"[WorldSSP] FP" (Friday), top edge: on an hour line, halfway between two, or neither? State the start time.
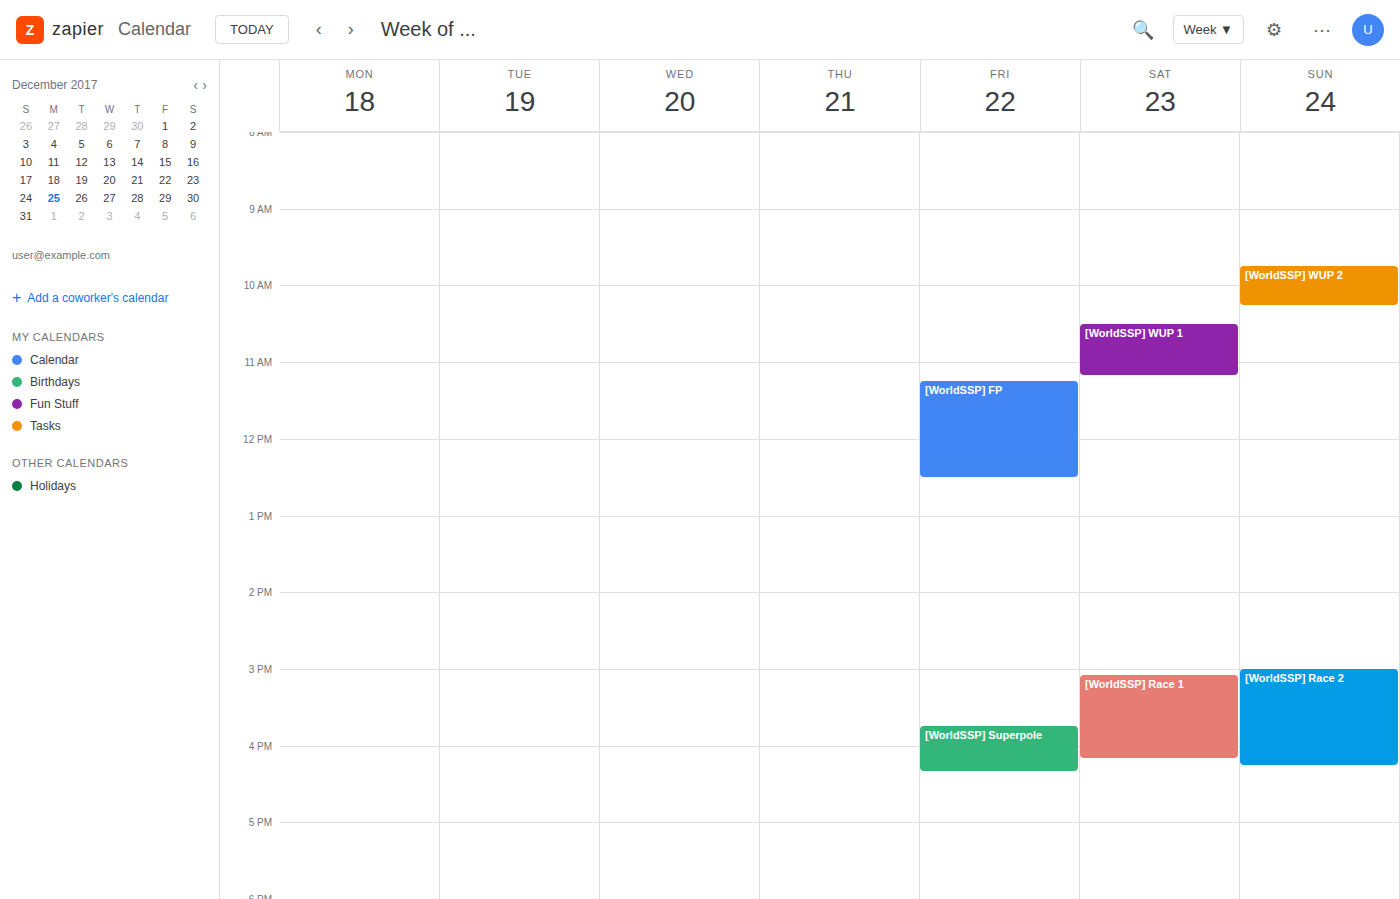
11:15 AM -- neither: a quarter of the way from the 11 AM line to the 12 PM line.